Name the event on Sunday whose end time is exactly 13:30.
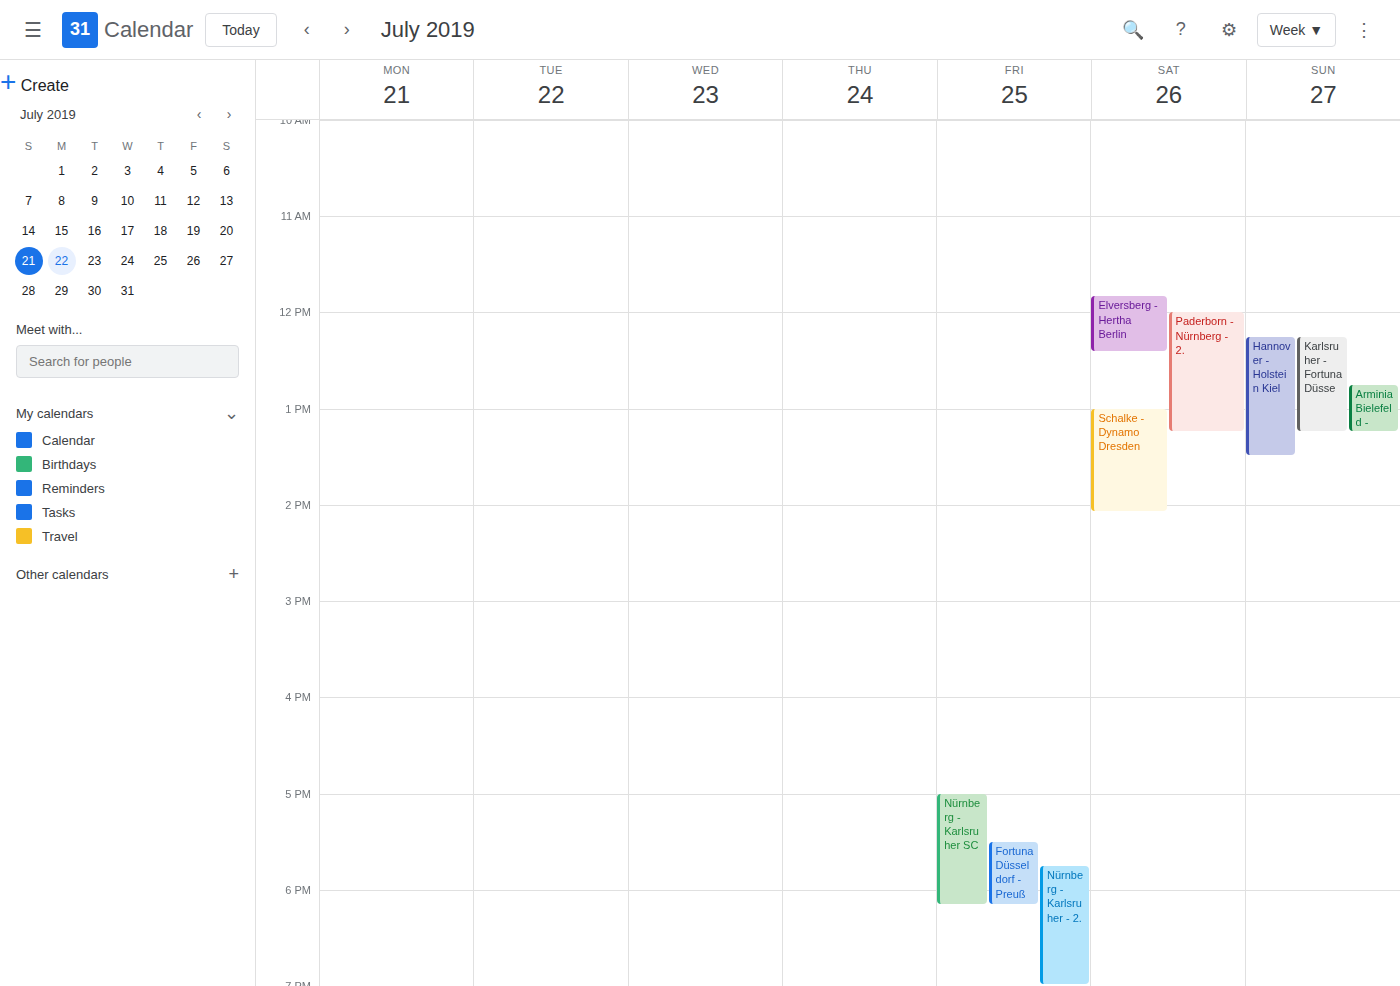
"Hannover - Holstein Kiel"